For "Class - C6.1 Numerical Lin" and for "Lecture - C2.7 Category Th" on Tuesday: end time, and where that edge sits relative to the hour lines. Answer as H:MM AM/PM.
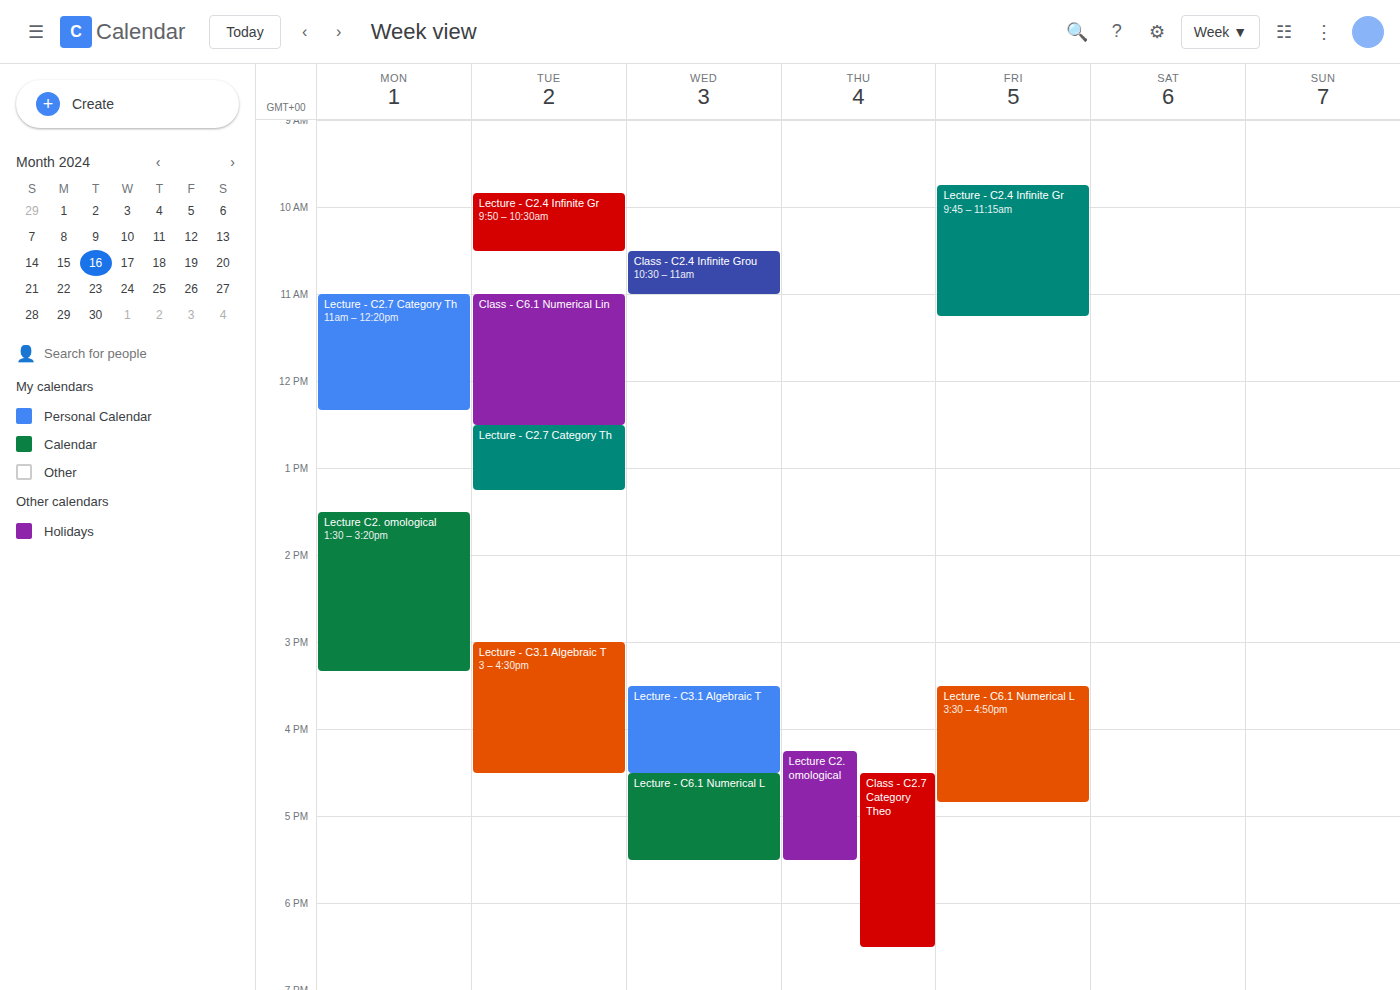
"Class - C6.1 Numerical Lin": 12:30 PM, halfway between the 12 PM and 1 PM lines. "Lecture - C2.7 Category Th": 1:15 PM, neither: a quarter of the way from the 1 PM line to the 2 PM line.